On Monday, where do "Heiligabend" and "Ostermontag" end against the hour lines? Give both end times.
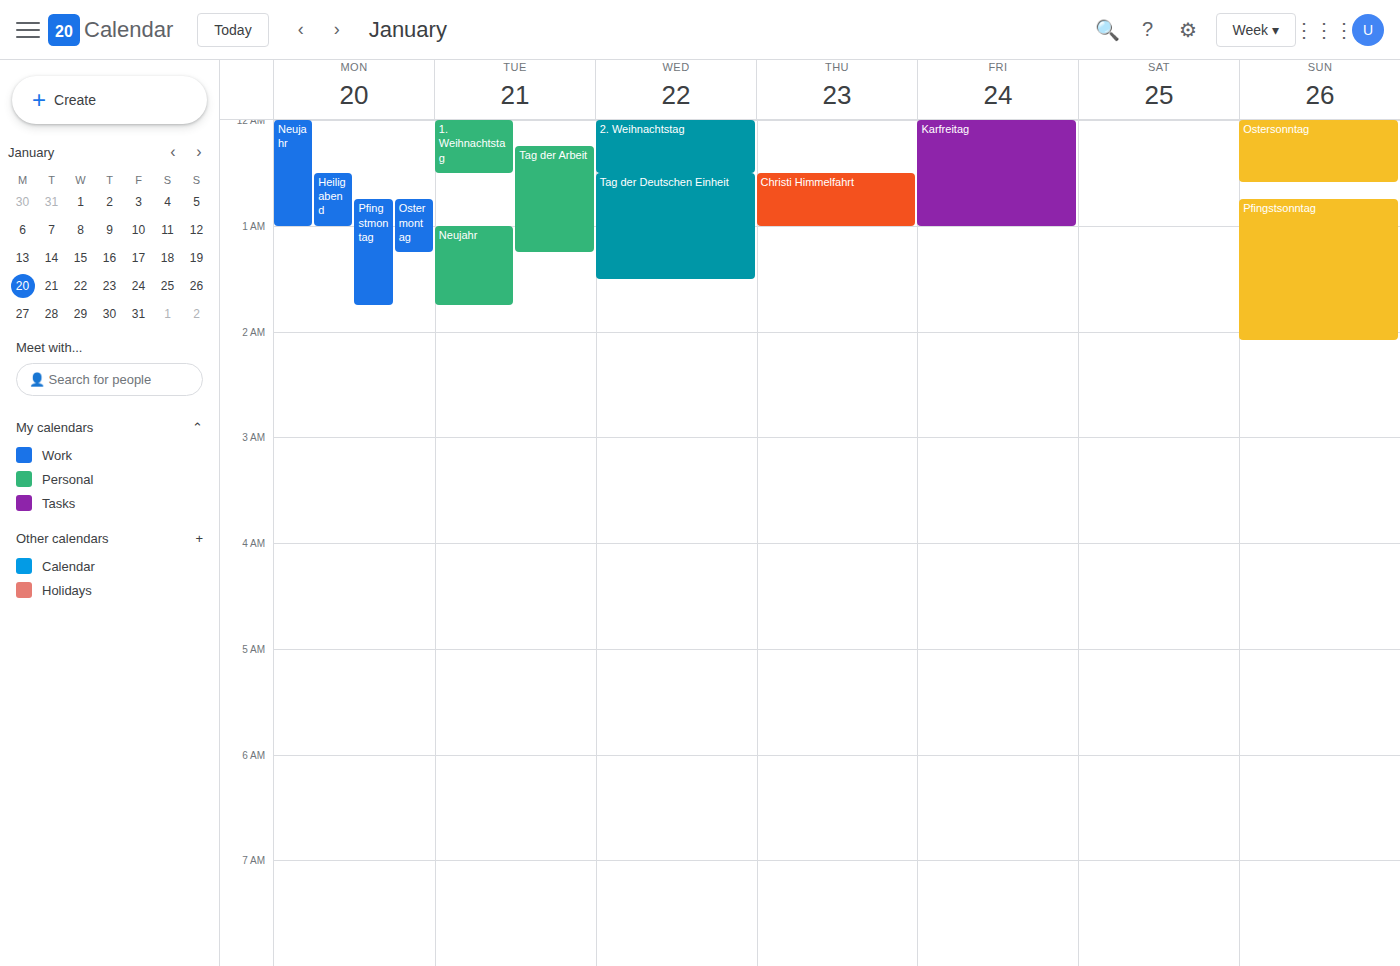
"Heiligabend": 1:00 AM, exactly on the 1 AM line. "Ostermontag": 1:15 AM, neither: a quarter of the way from the 1 AM line to the 2 AM line.